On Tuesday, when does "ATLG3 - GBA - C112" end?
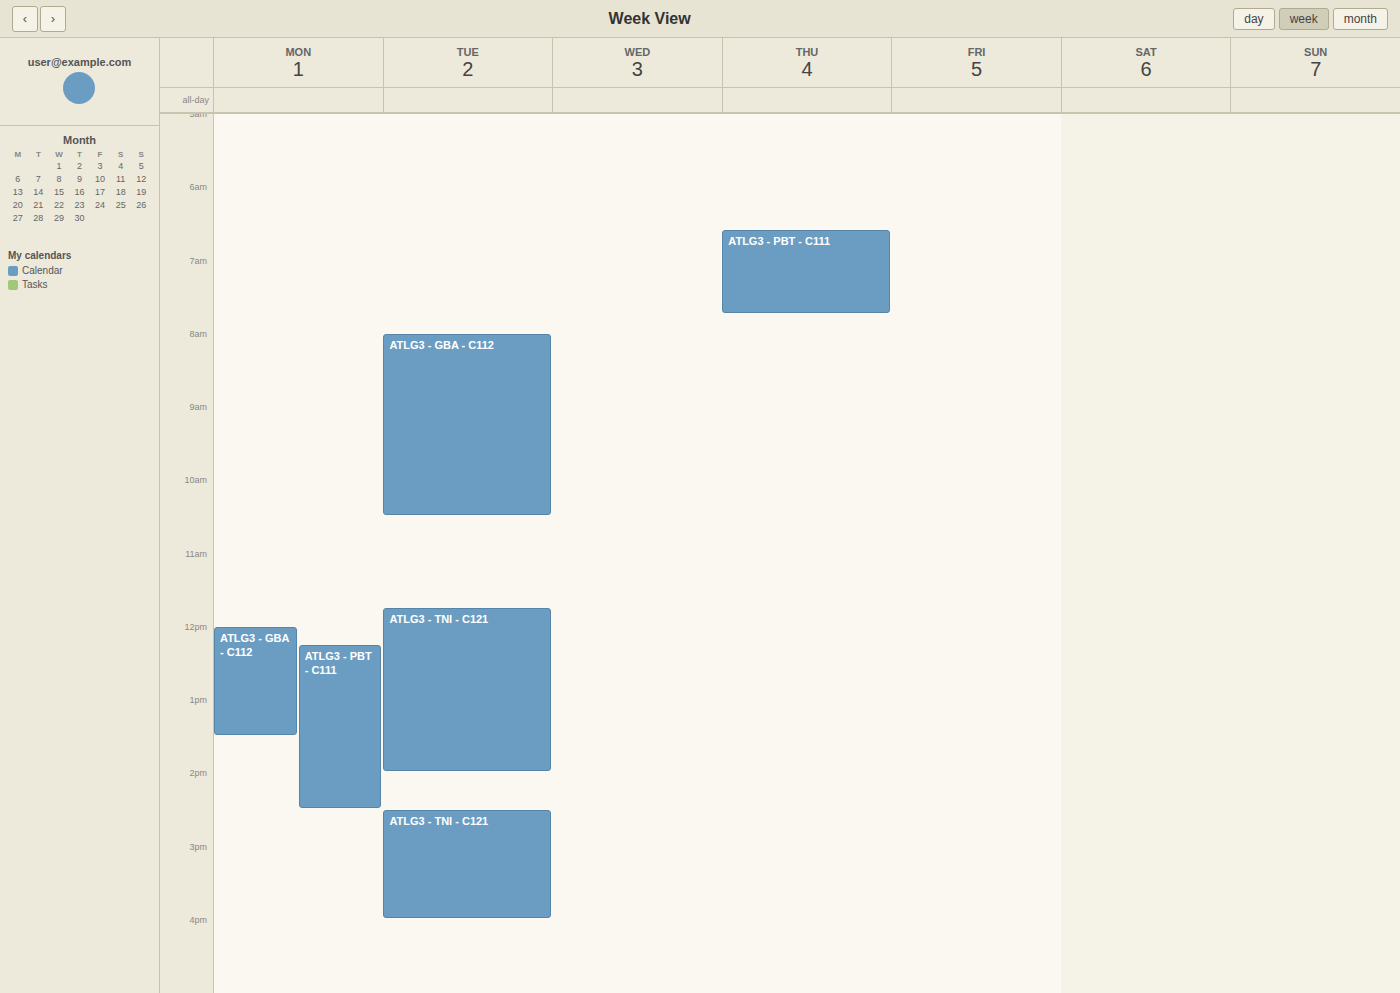
10:30 AM